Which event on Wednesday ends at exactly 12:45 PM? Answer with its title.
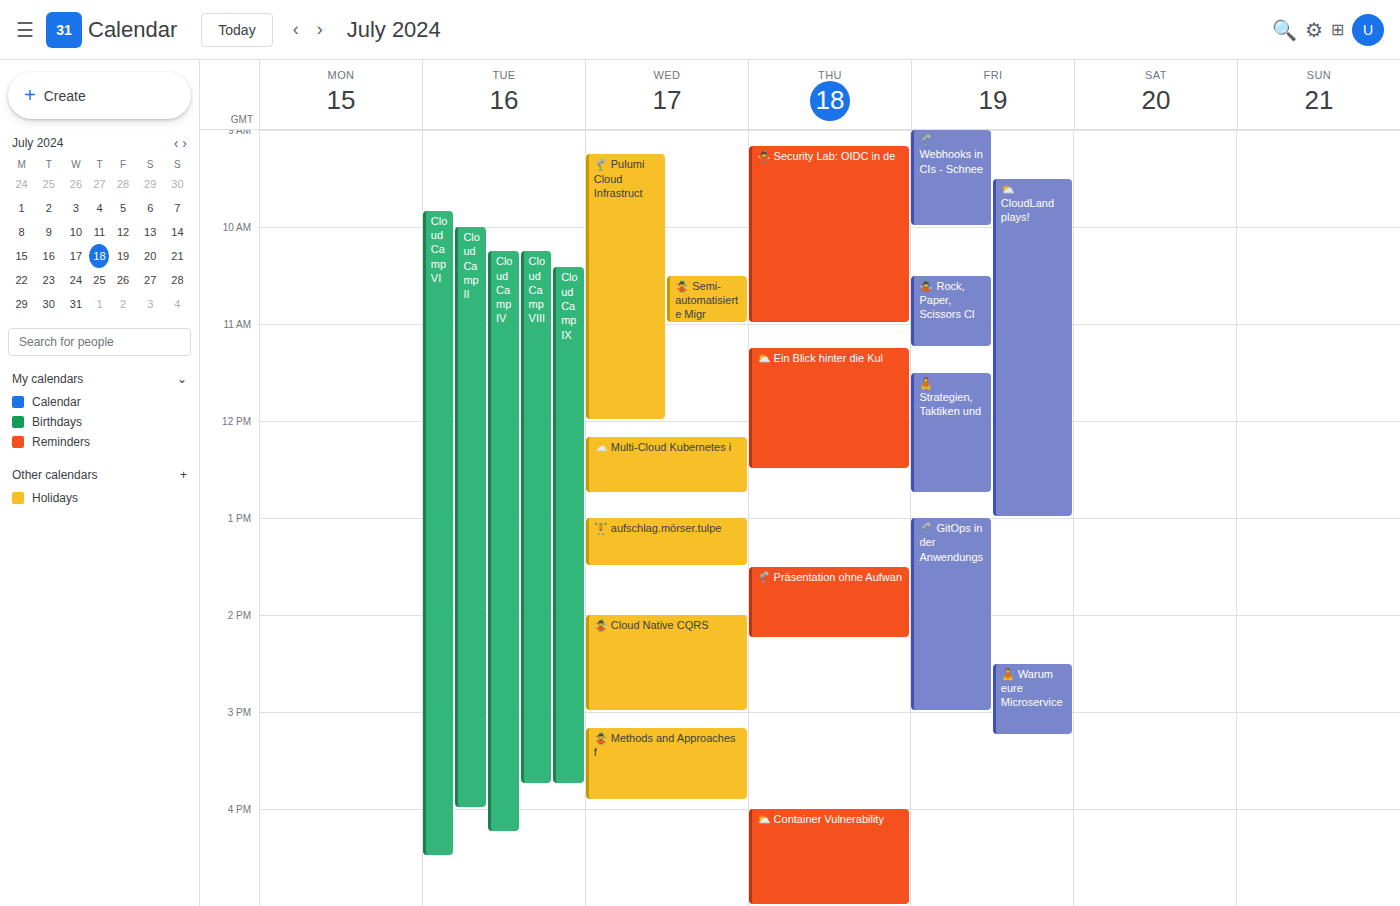
"⛅ Multi-Cloud Kubernetes i"